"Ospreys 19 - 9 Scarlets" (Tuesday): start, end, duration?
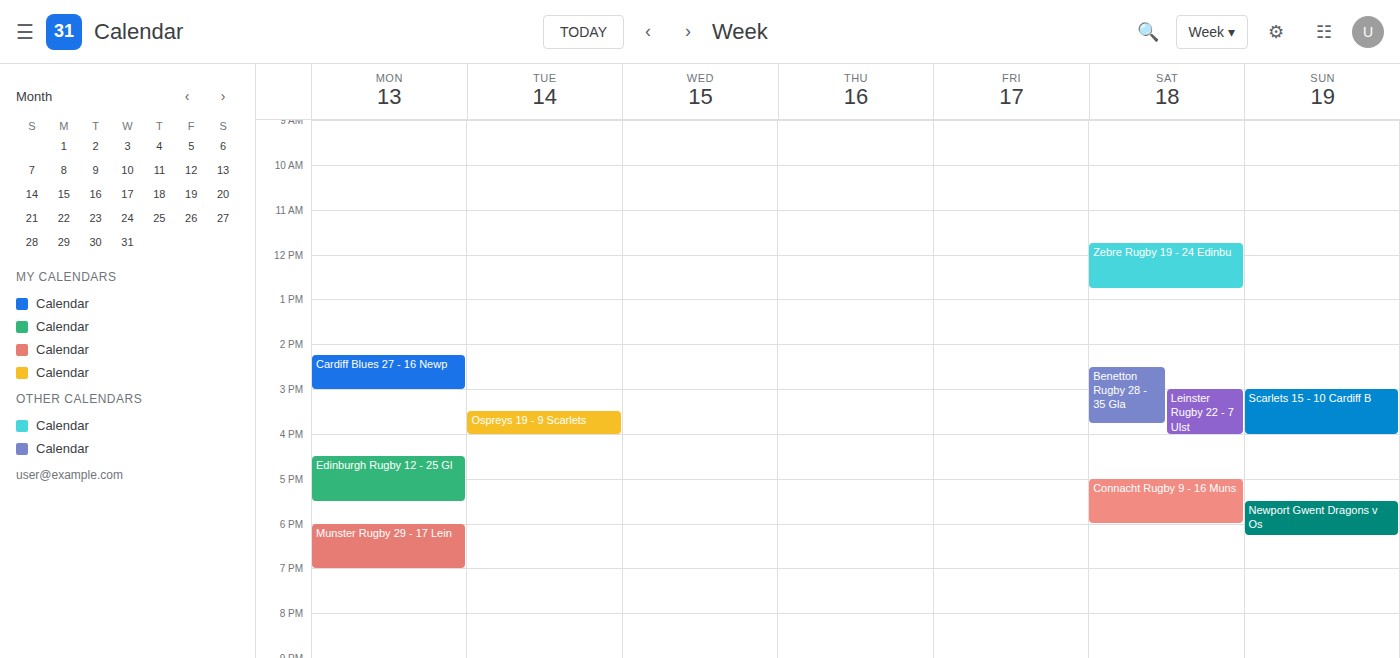
3:30 PM to 4:00 PM, 30 minutes